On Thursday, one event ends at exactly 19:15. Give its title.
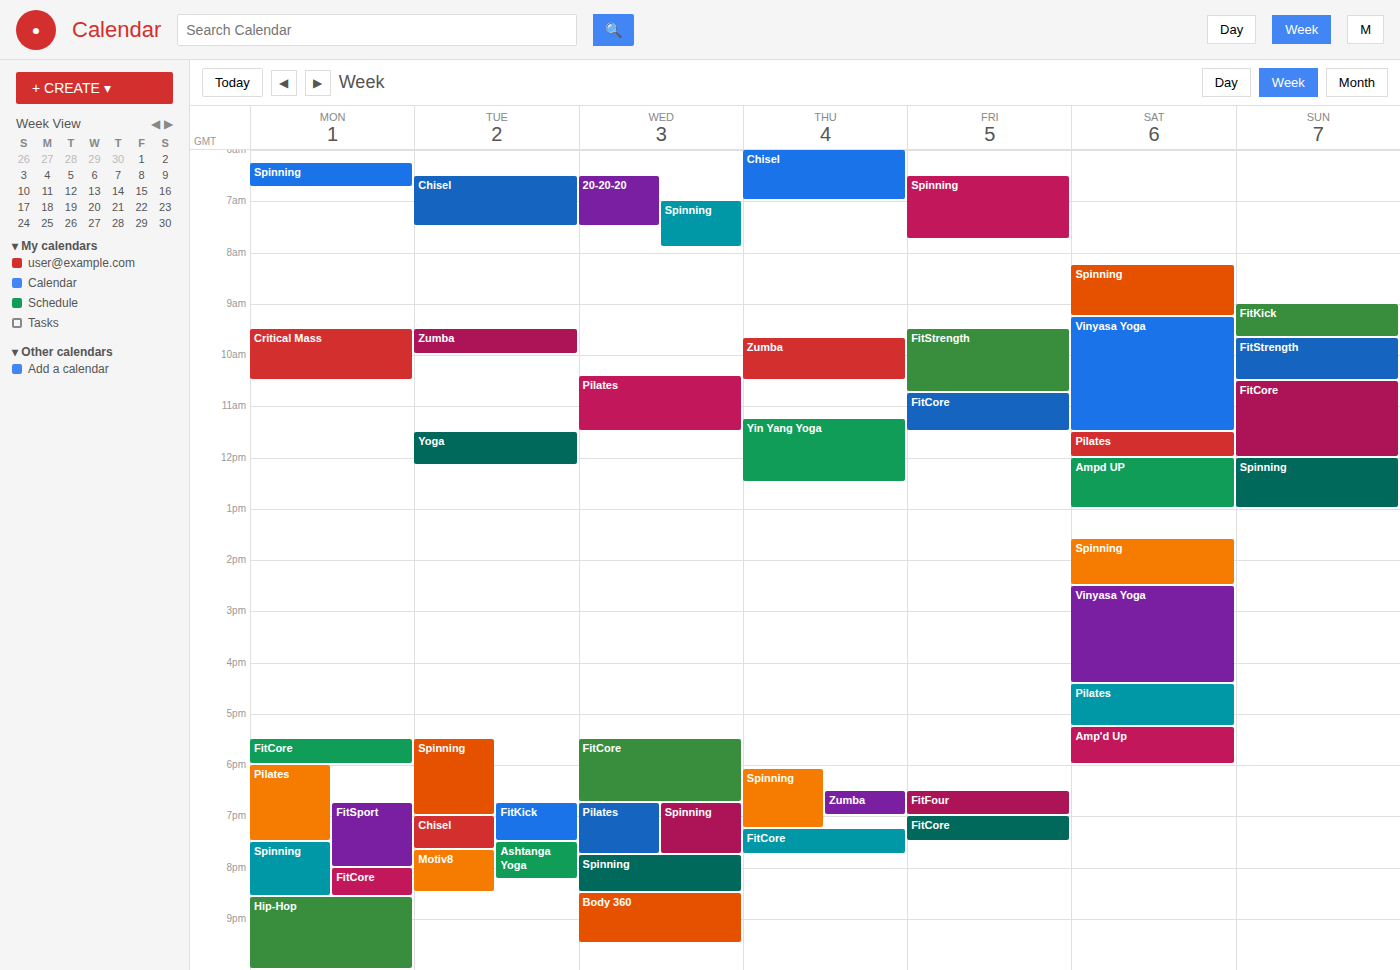
"Spinning"